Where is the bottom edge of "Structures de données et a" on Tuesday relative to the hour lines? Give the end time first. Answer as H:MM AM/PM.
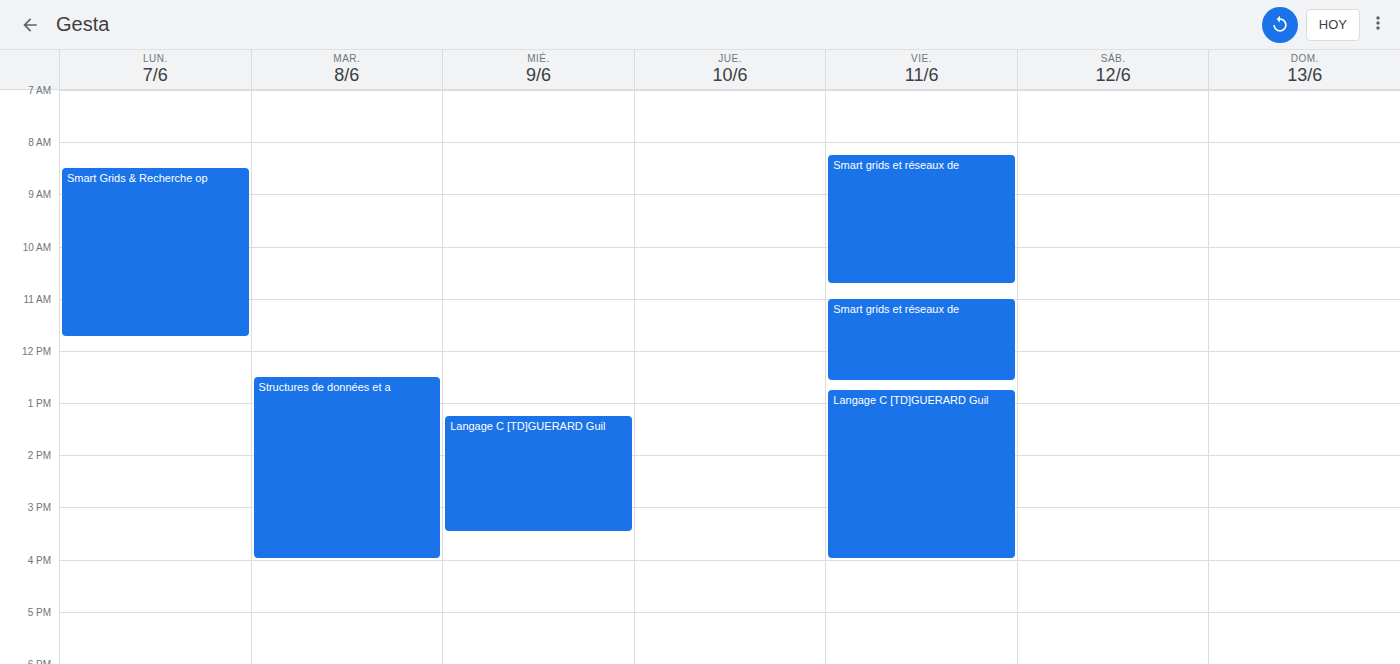
4:00 PM -- exactly on the 4 PM line.